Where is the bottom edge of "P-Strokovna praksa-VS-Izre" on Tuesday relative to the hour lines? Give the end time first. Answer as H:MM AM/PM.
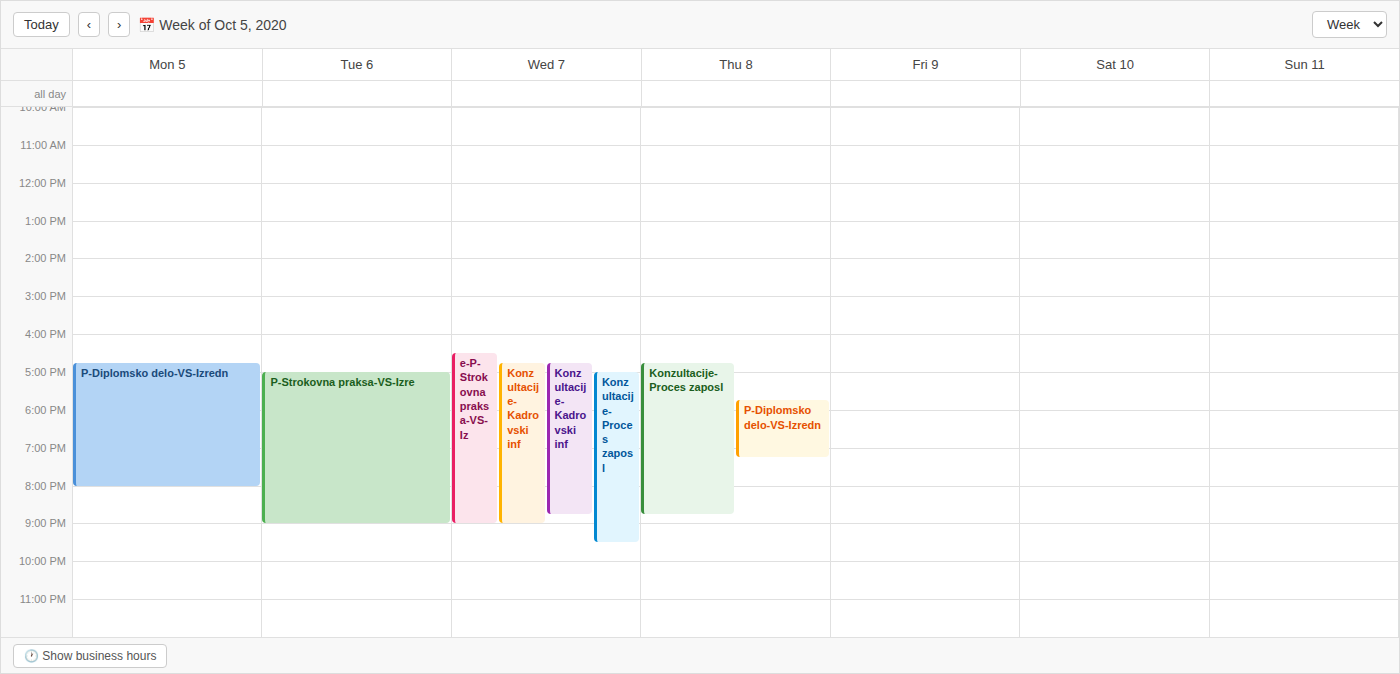
9:00 PM -- exactly on the 9 PM line.